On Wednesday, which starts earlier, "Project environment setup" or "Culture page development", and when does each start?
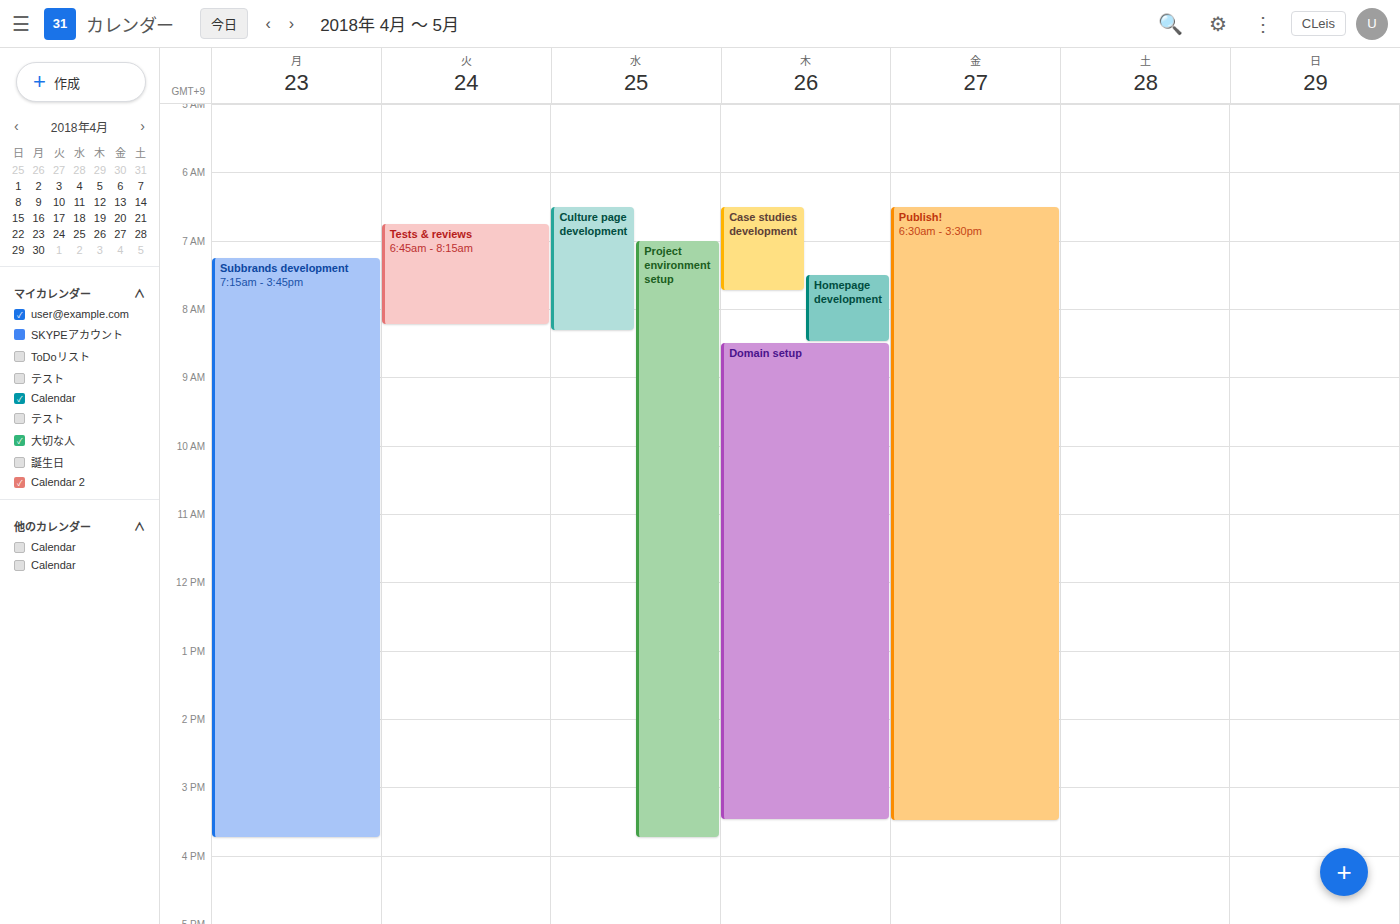
"Culture page development" 6:30 AM; "Project environment setup" 7:00 AM.